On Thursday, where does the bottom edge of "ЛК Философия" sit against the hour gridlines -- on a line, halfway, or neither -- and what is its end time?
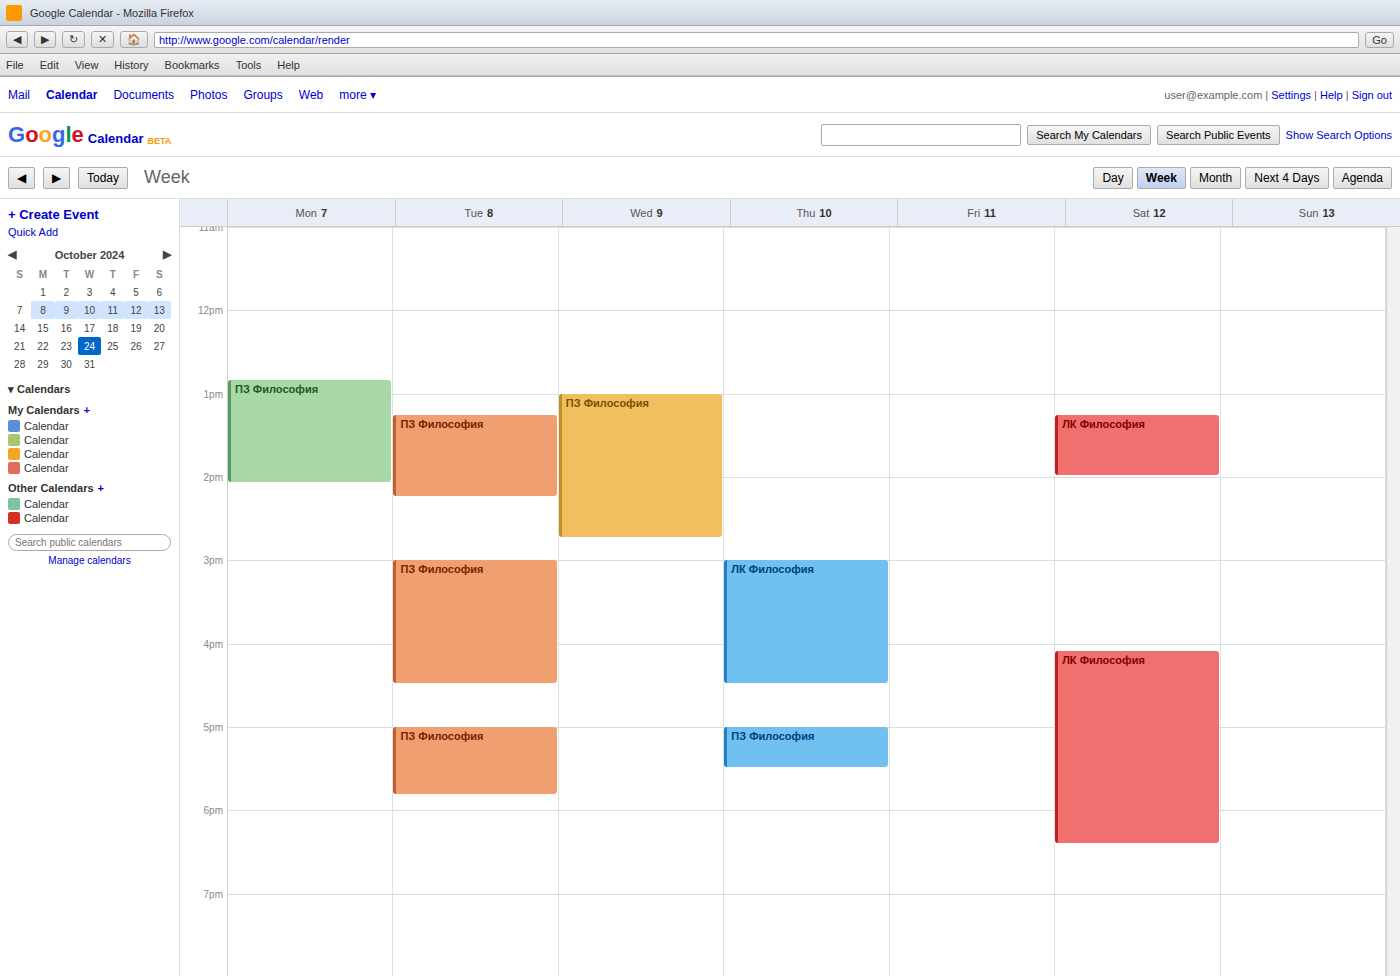
4:30 PM -- halfway between the 4 PM and 5 PM lines.